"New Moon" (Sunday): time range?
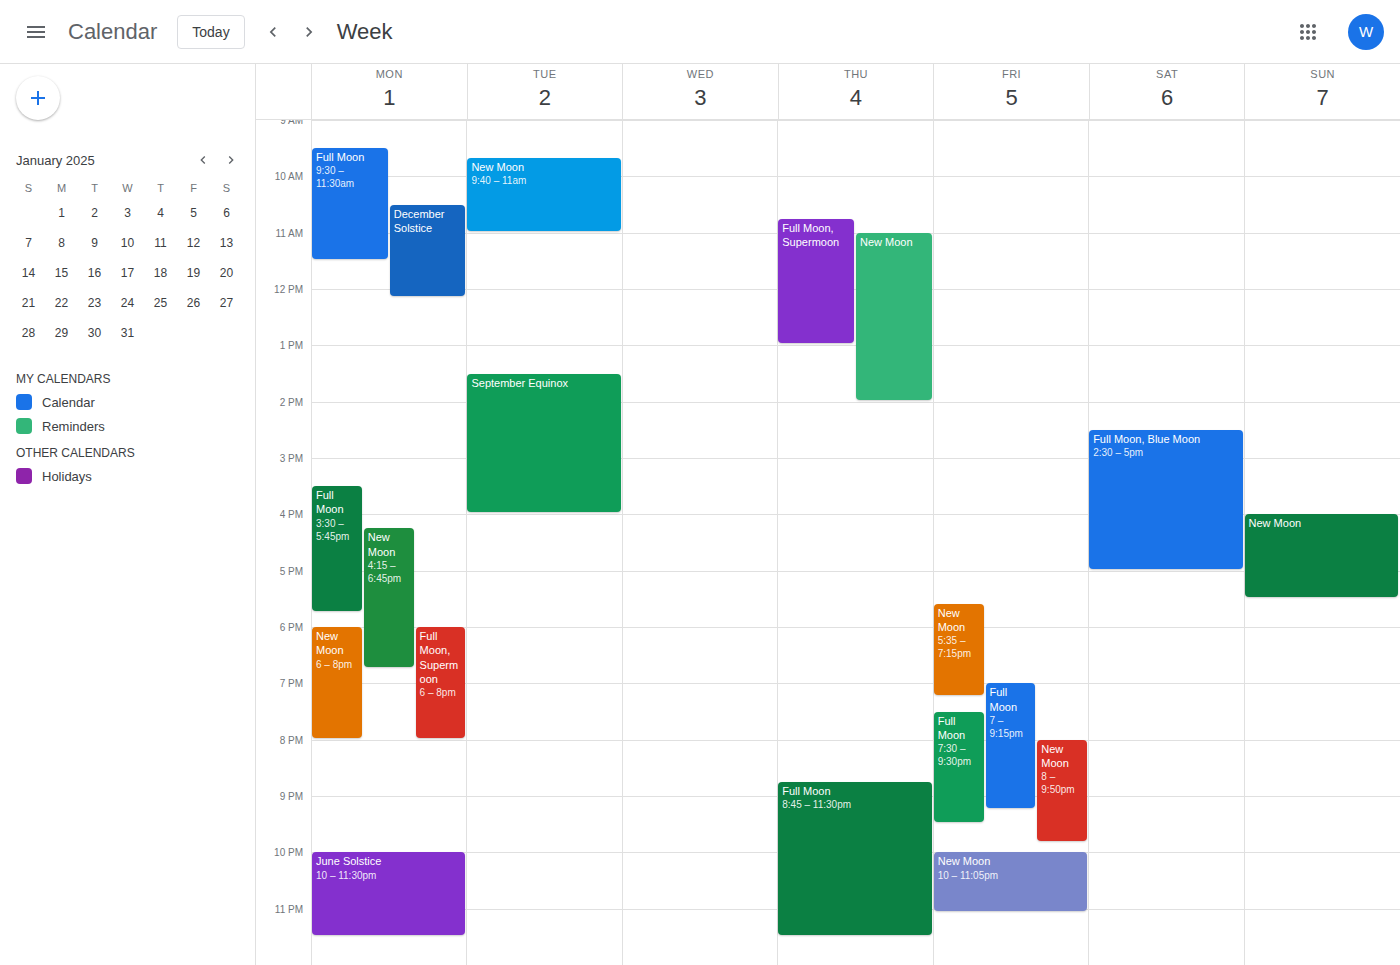
4:00 PM to 5:30 PM